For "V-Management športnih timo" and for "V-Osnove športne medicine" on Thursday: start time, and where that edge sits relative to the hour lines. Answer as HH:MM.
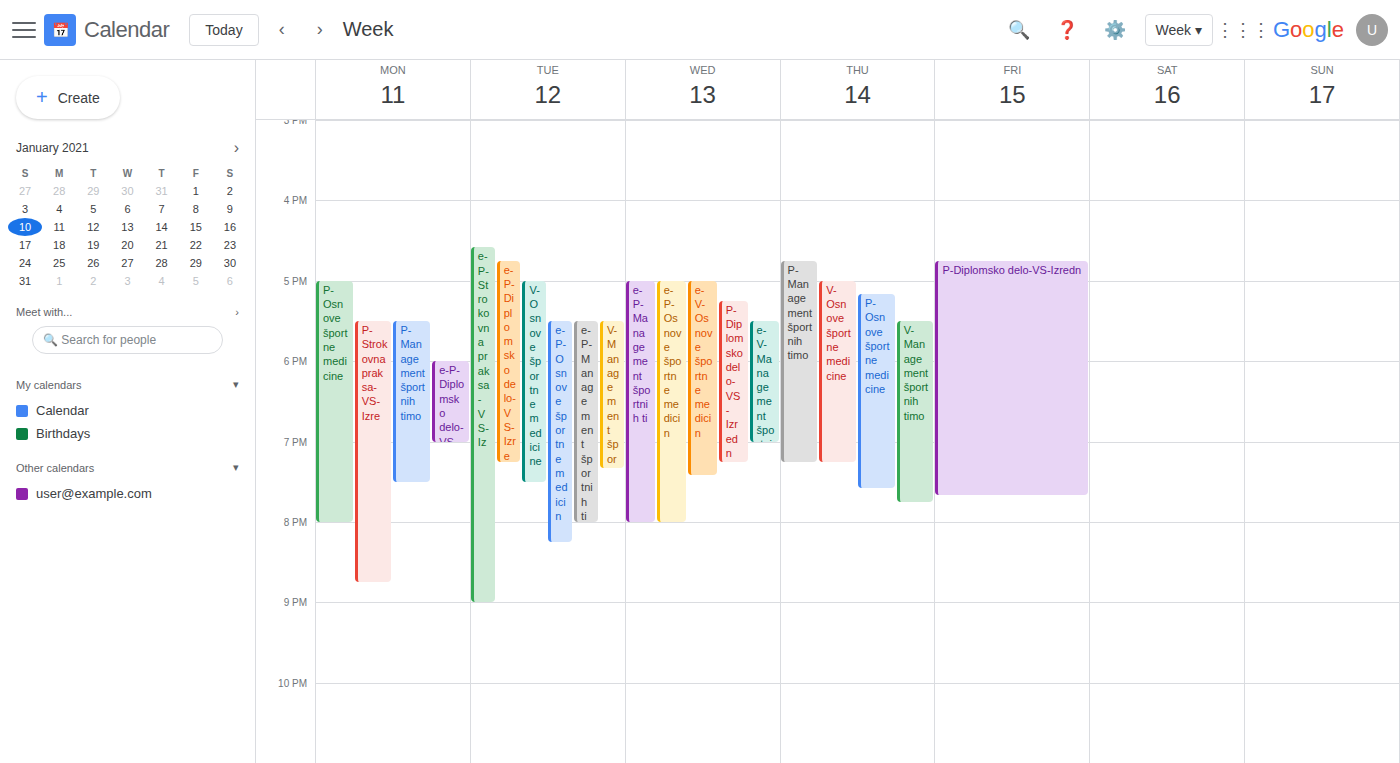
"V-Management športnih timo": 17:30, halfway between the 17:00 and 18:00 lines. "V-Osnove športne medicine": 17:00, exactly on the 17:00 line.